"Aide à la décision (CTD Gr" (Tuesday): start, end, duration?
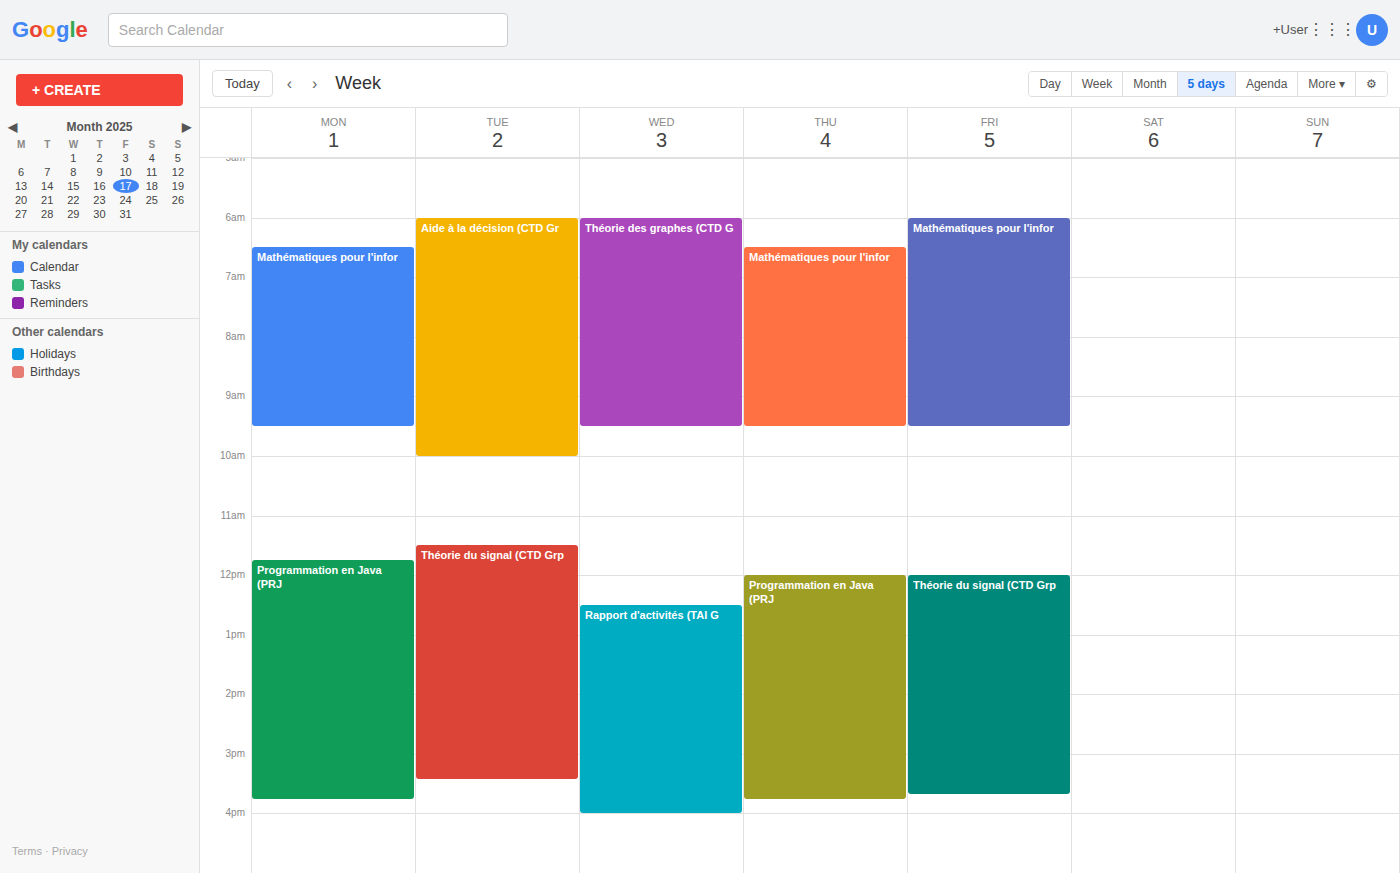
6:00 AM to 10:00 AM, 4 hours